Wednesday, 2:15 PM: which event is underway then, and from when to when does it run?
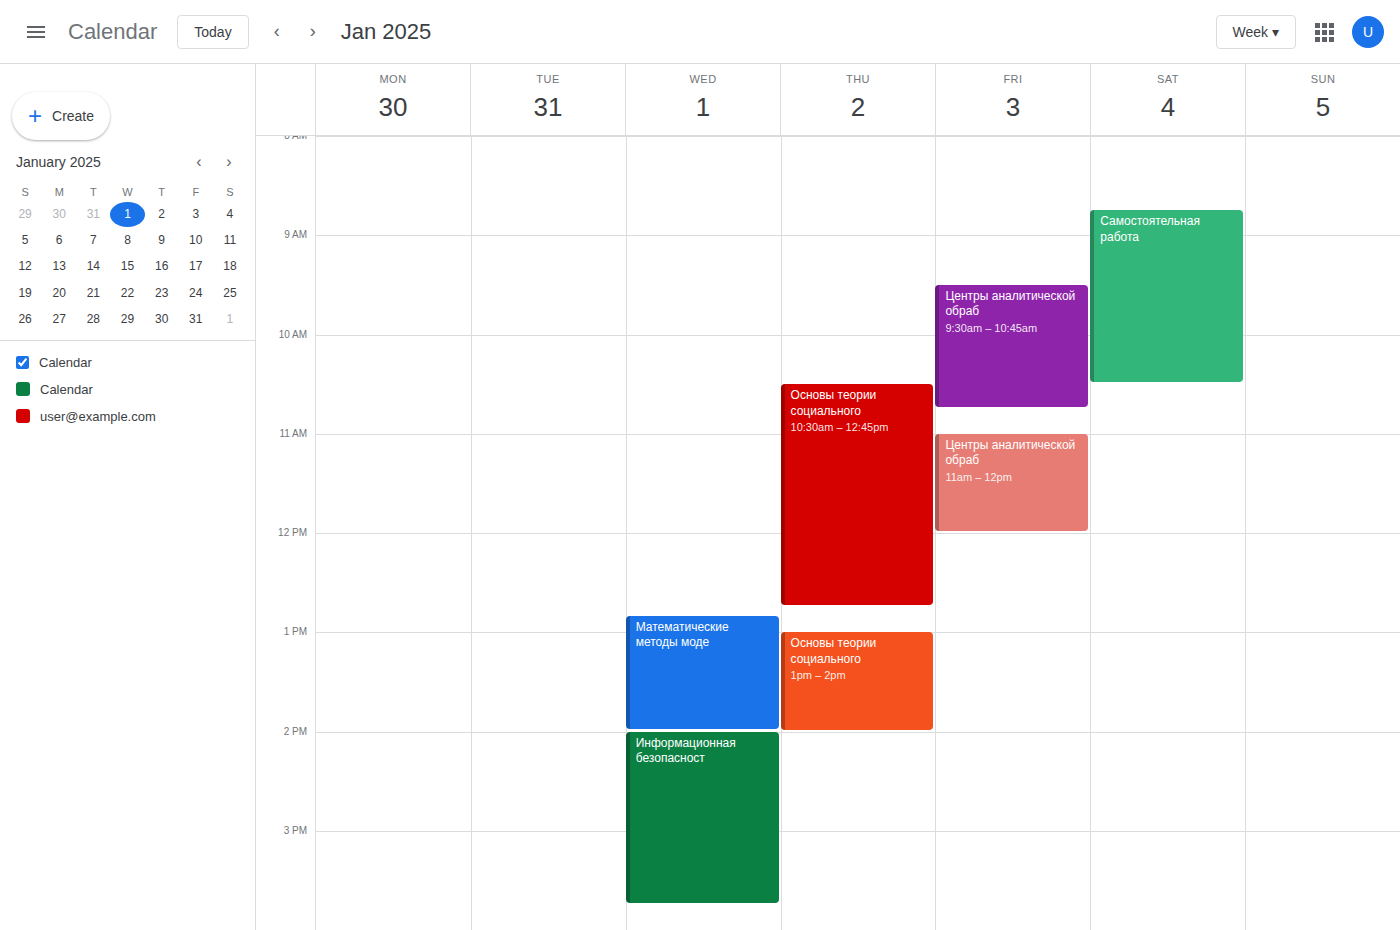
"Информационная безопасност", 2:00 PM to 3:45 PM